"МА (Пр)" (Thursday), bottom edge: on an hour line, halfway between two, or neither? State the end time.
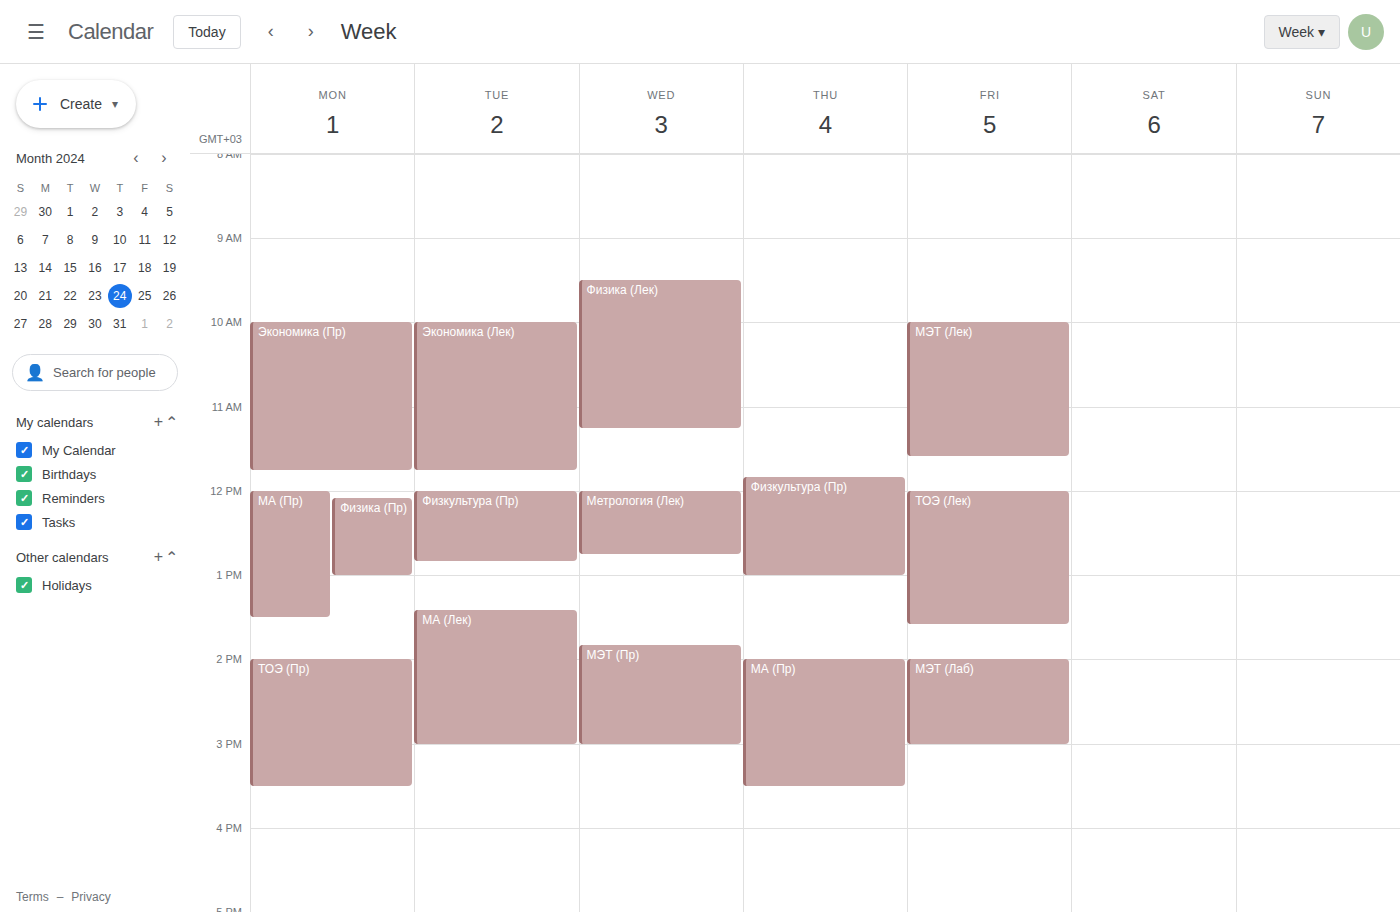
15:30 -- halfway between the 15:00 and 16:00 lines.